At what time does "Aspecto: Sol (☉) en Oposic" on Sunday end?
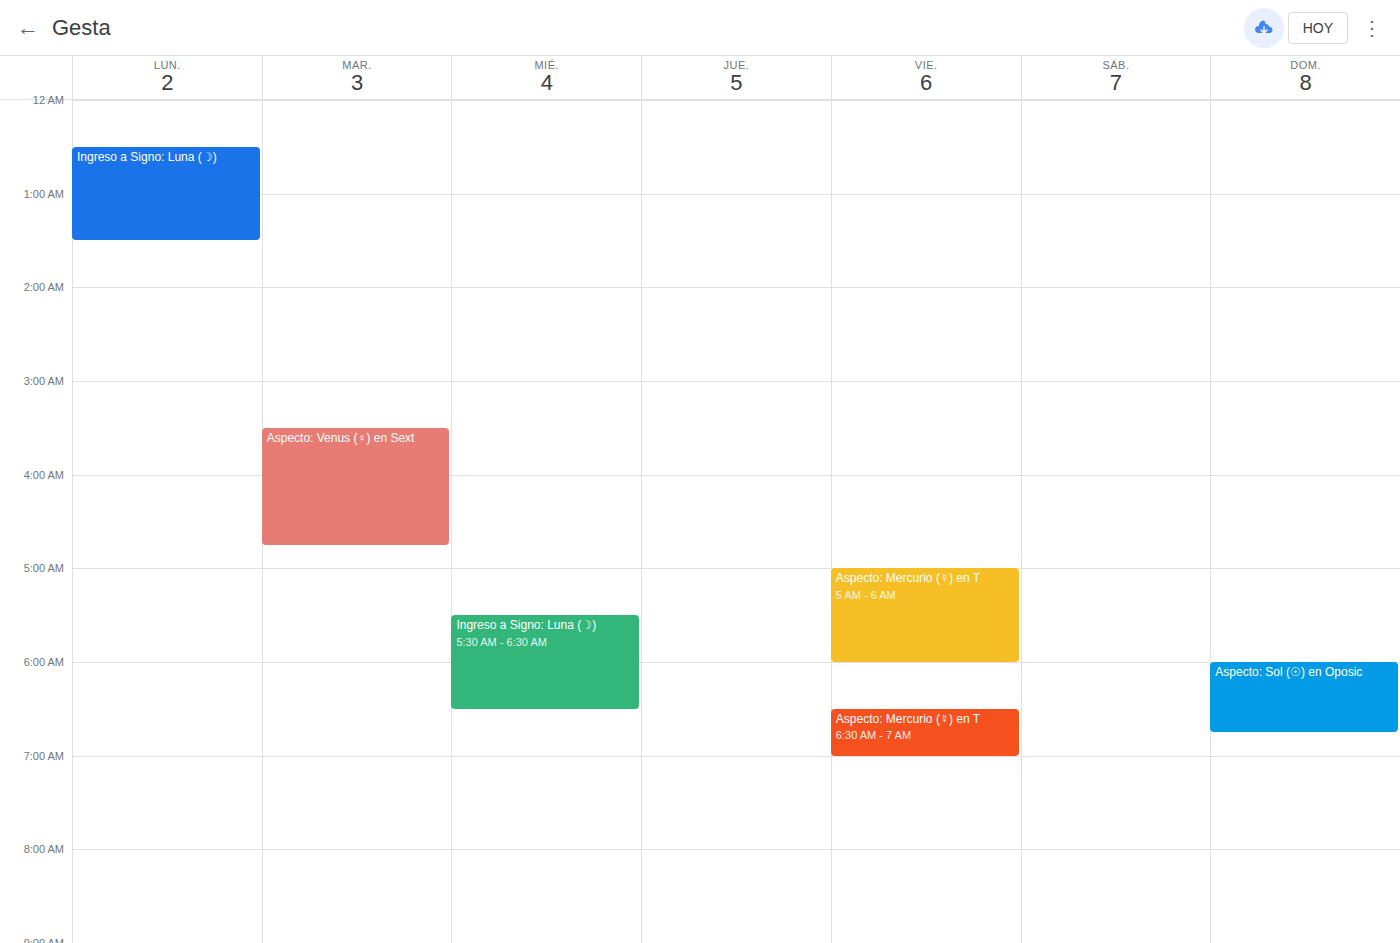
6:45 AM